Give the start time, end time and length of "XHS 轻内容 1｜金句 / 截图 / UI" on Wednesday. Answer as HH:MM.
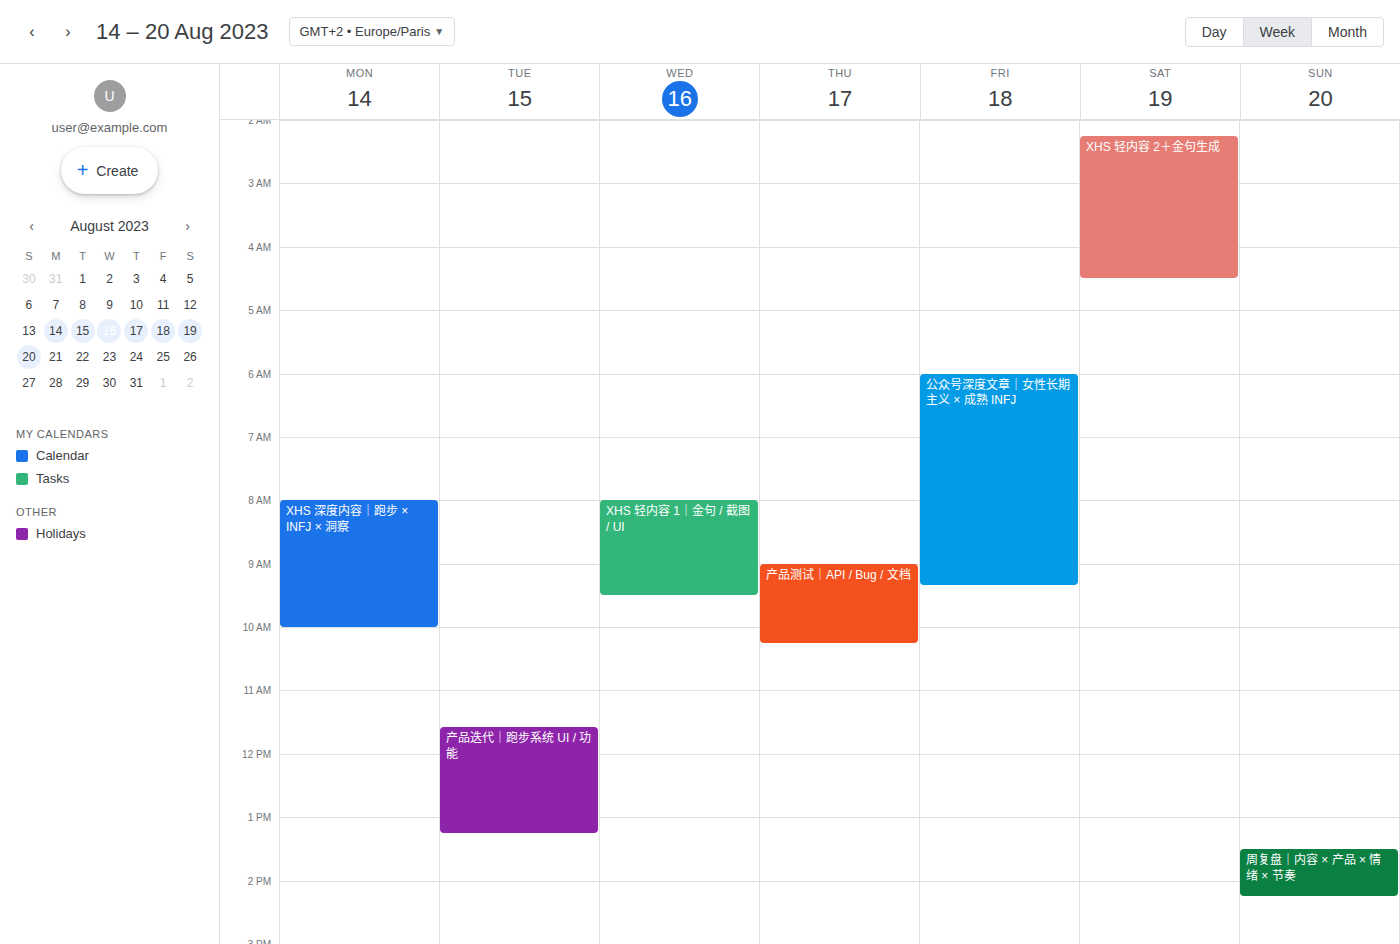
08:00 to 09:30, 1 hour 30 minutes